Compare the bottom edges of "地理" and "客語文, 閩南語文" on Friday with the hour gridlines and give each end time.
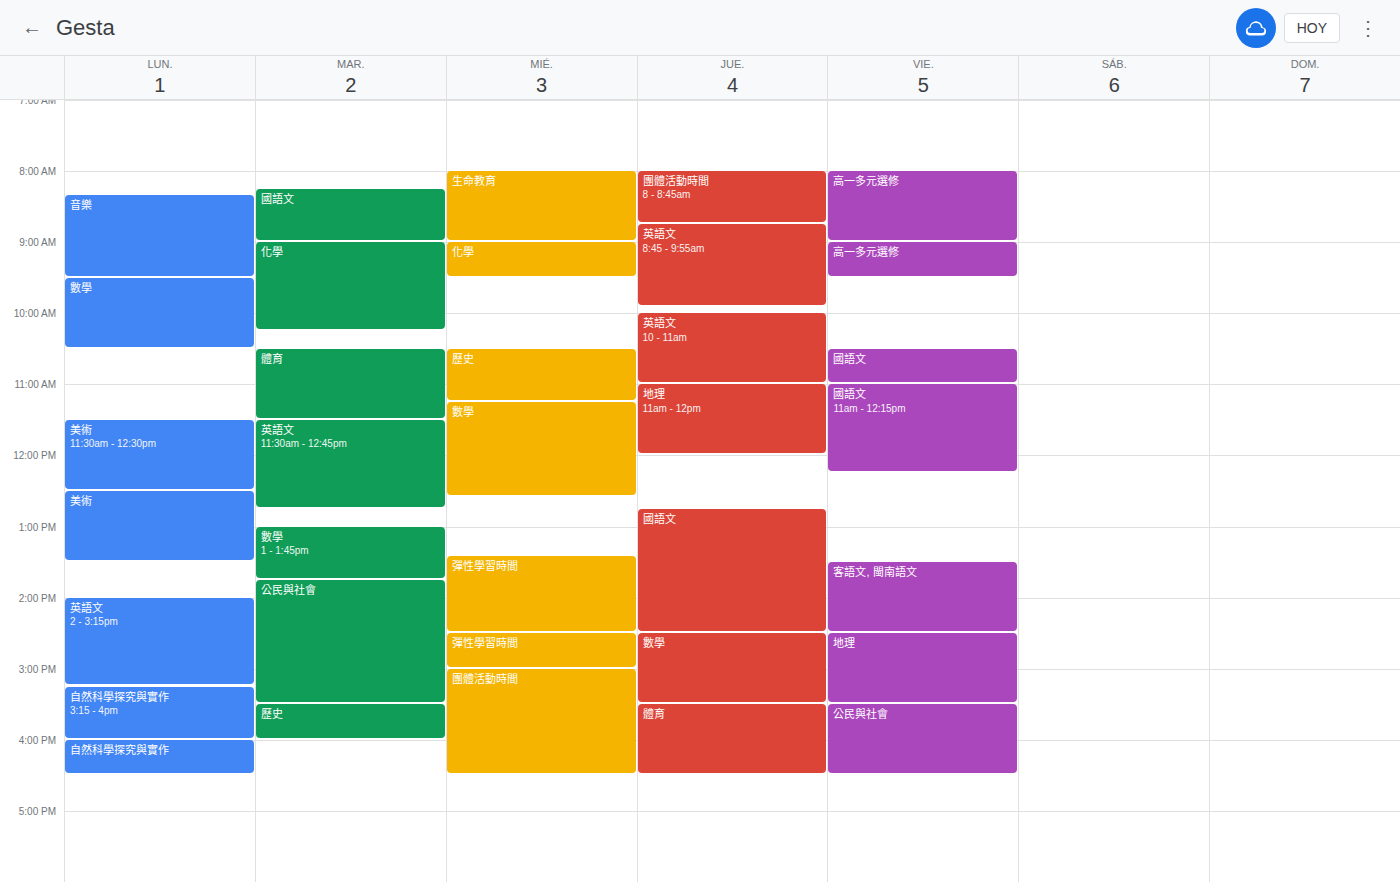
"地理": 15:30, halfway between the 15:00 and 16:00 lines. "客語文, 閩南語文": 14:30, halfway between the 14:00 and 15:00 lines.